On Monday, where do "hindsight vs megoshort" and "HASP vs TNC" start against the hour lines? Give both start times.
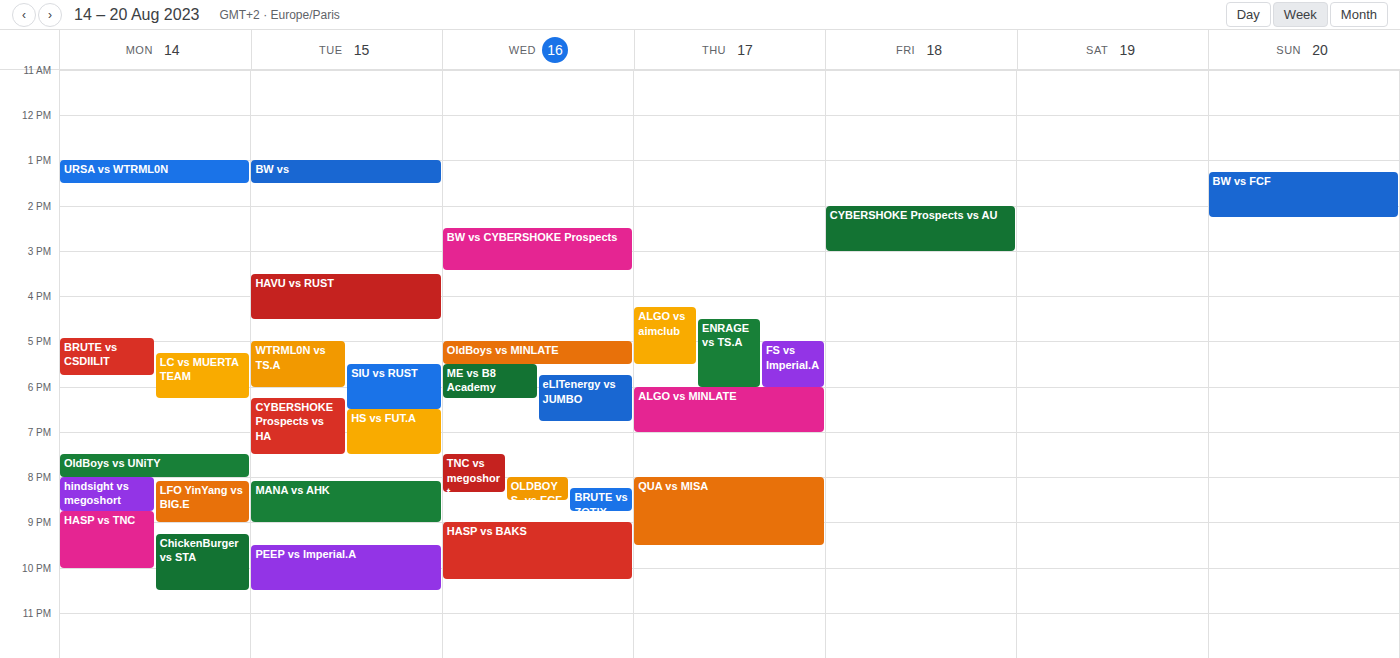
"hindsight vs megoshort": 8:00 PM, exactly on the 8 PM line. "HASP vs TNC": 8:45 PM, neither: three quarters of the way from the 8 PM line to the 9 PM line.